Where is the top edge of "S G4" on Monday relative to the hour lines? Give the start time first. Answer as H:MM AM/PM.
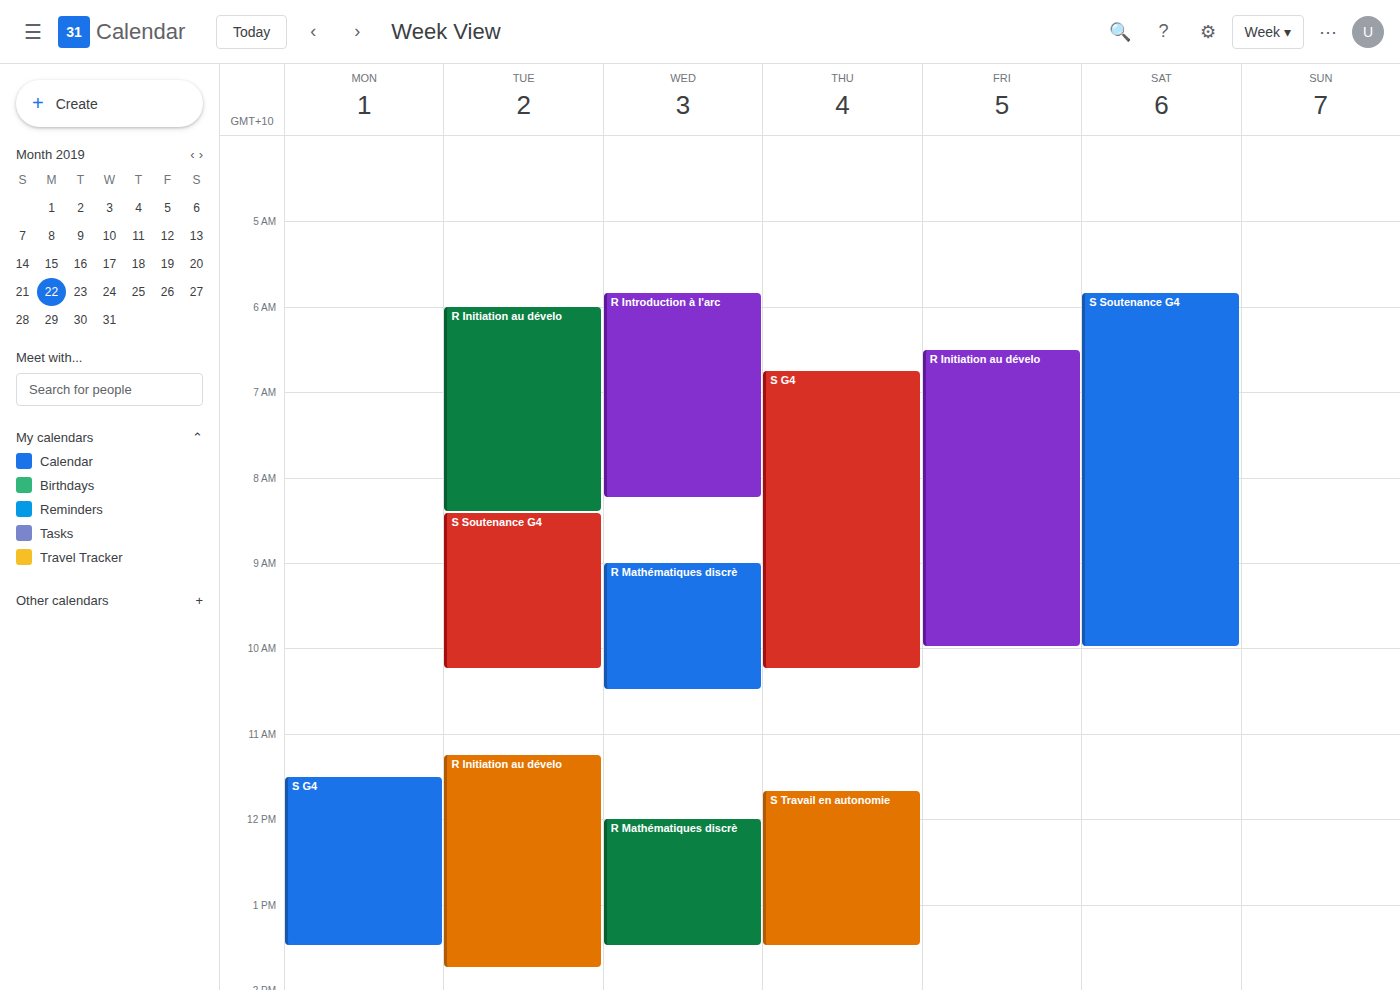
11:30 AM -- halfway between the 11 AM and 12 PM lines.